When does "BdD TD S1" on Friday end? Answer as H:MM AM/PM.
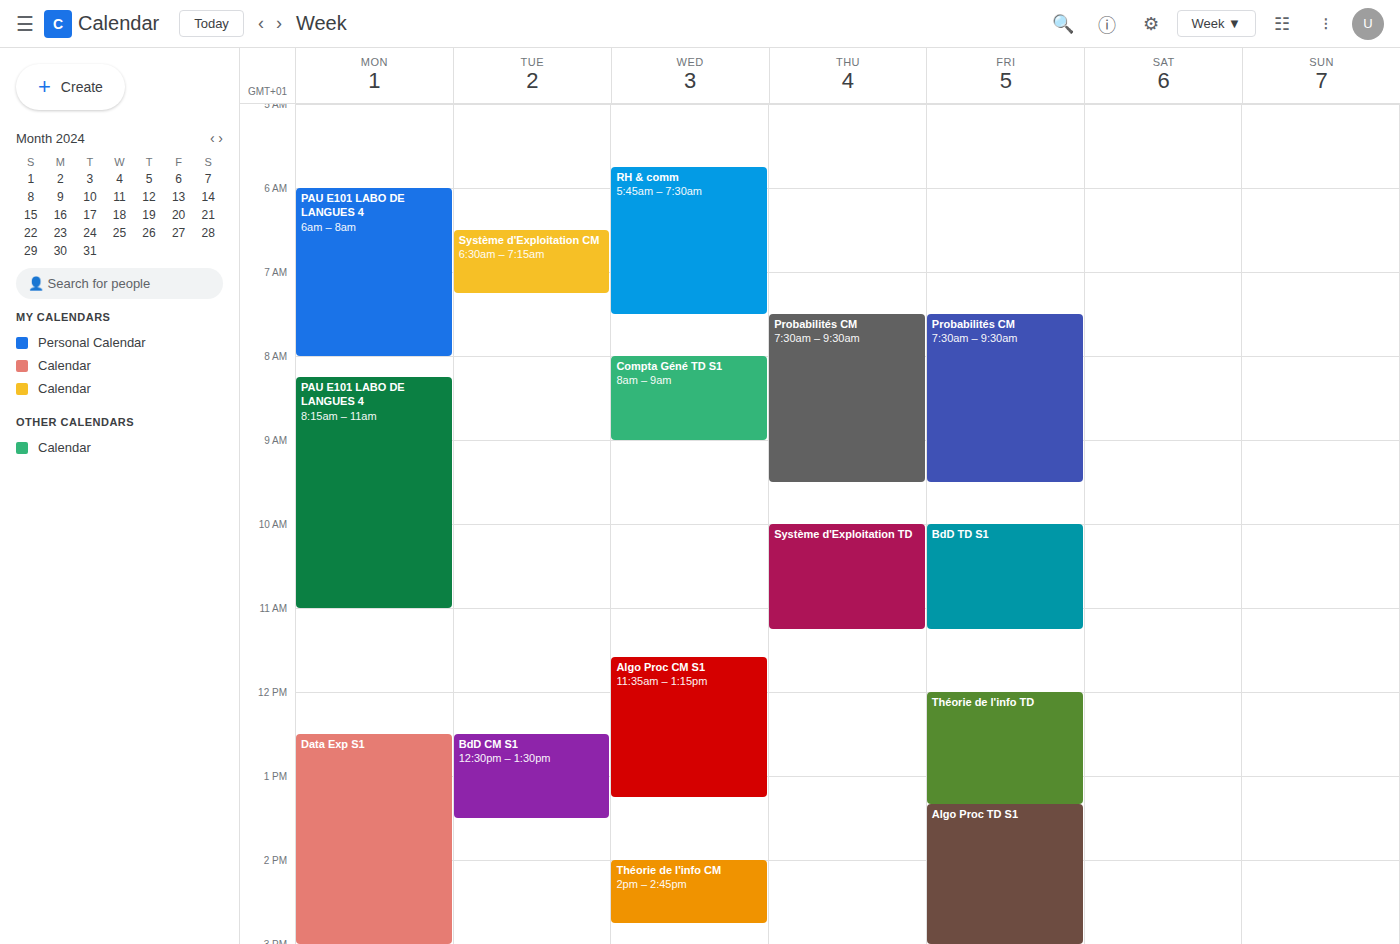
11:15 AM